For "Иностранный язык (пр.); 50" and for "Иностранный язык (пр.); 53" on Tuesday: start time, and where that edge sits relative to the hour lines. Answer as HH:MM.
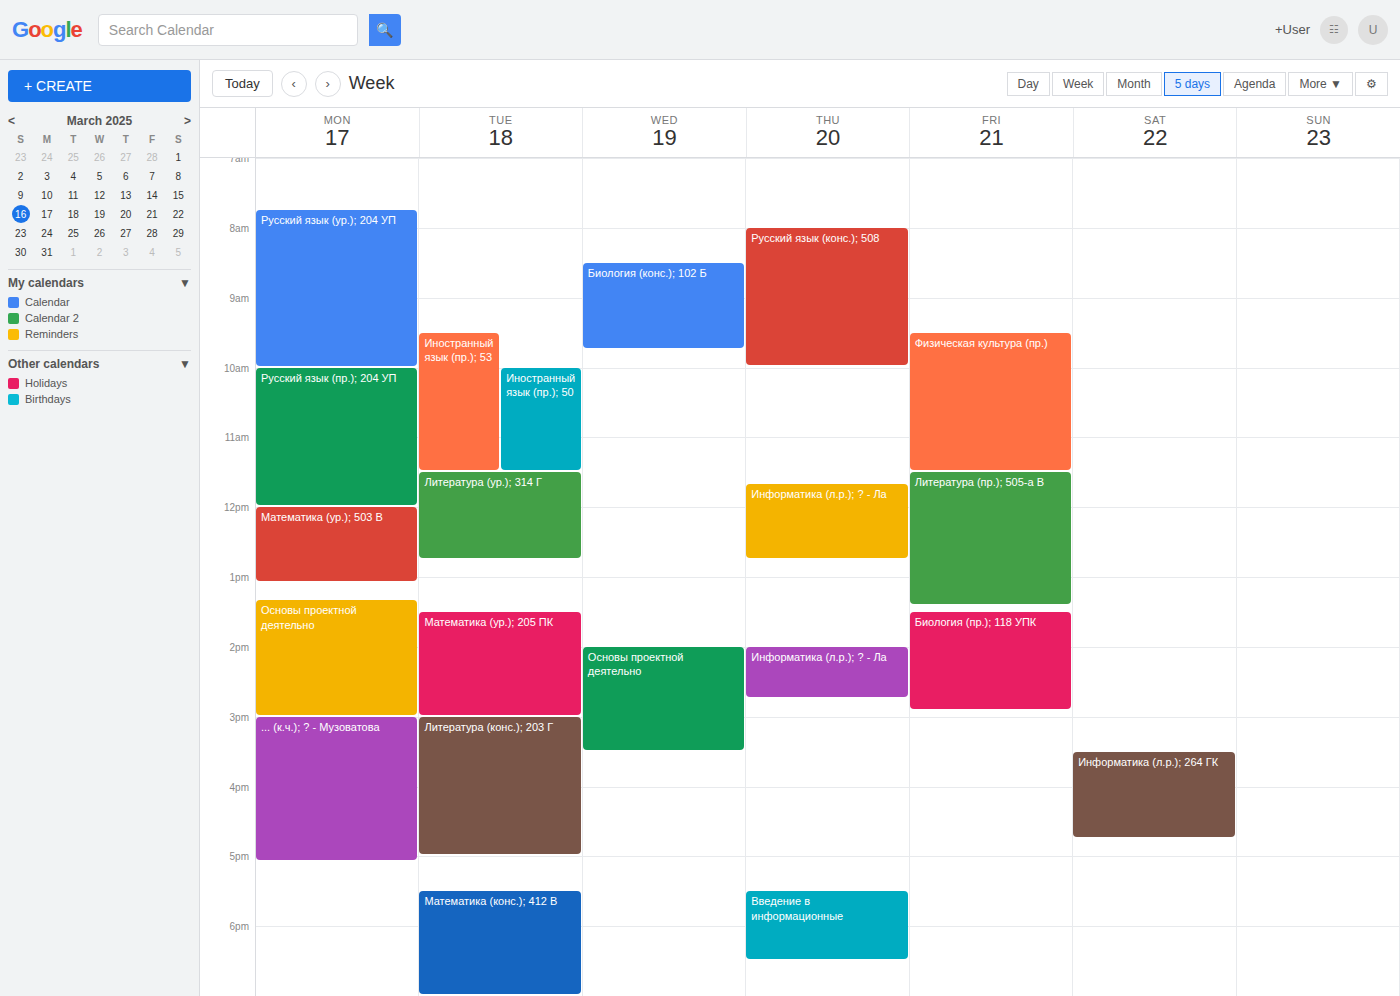
"Иностранный язык (пр.); 50": 10:00, exactly on the 10:00 line. "Иностранный язык (пр.); 53": 09:30, halfway between the 09:00 and 10:00 lines.